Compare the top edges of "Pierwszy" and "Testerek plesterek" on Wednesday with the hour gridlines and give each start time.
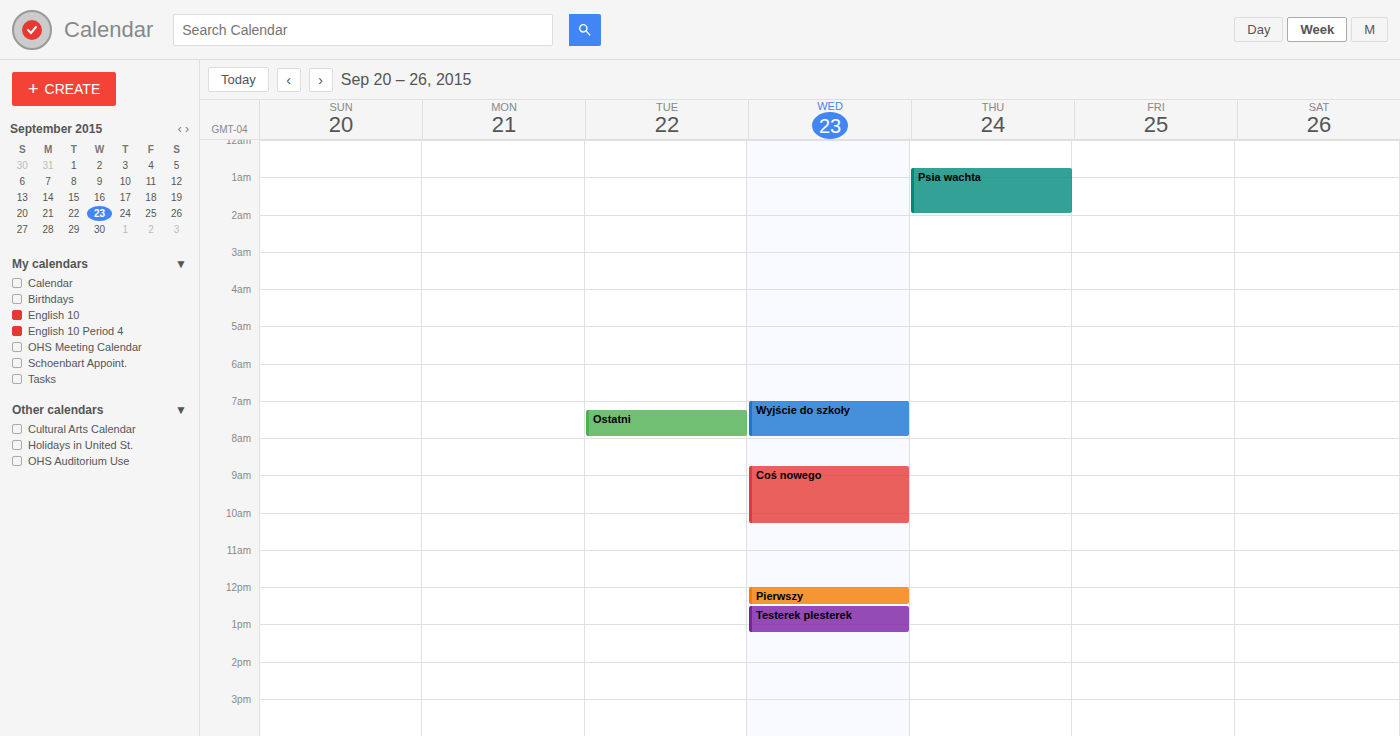
"Pierwszy": 12:00, exactly on the 12:00 line. "Testerek plesterek": 12:30, halfway between the 12:00 and 13:00 lines.